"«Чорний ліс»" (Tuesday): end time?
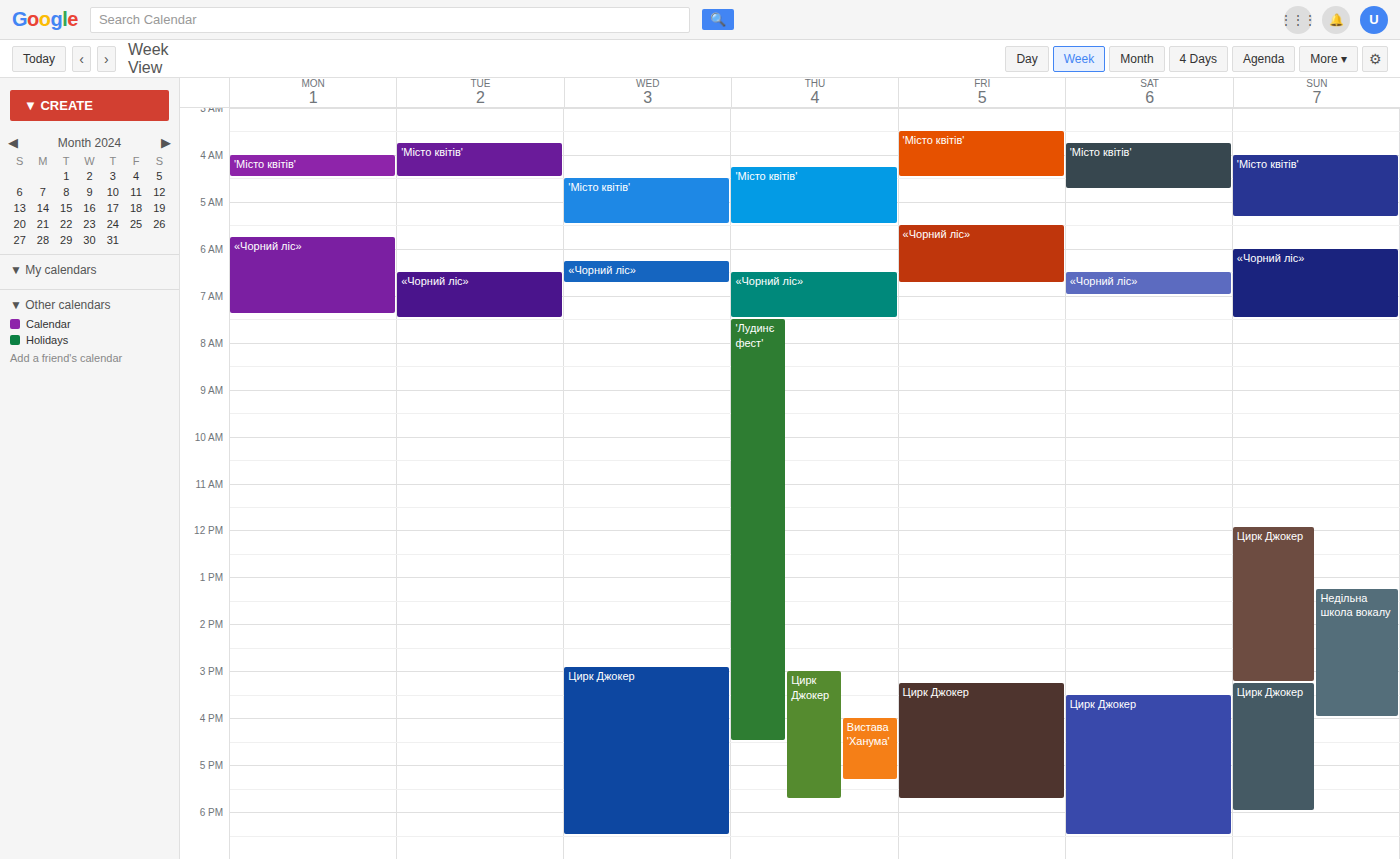
7:30 AM